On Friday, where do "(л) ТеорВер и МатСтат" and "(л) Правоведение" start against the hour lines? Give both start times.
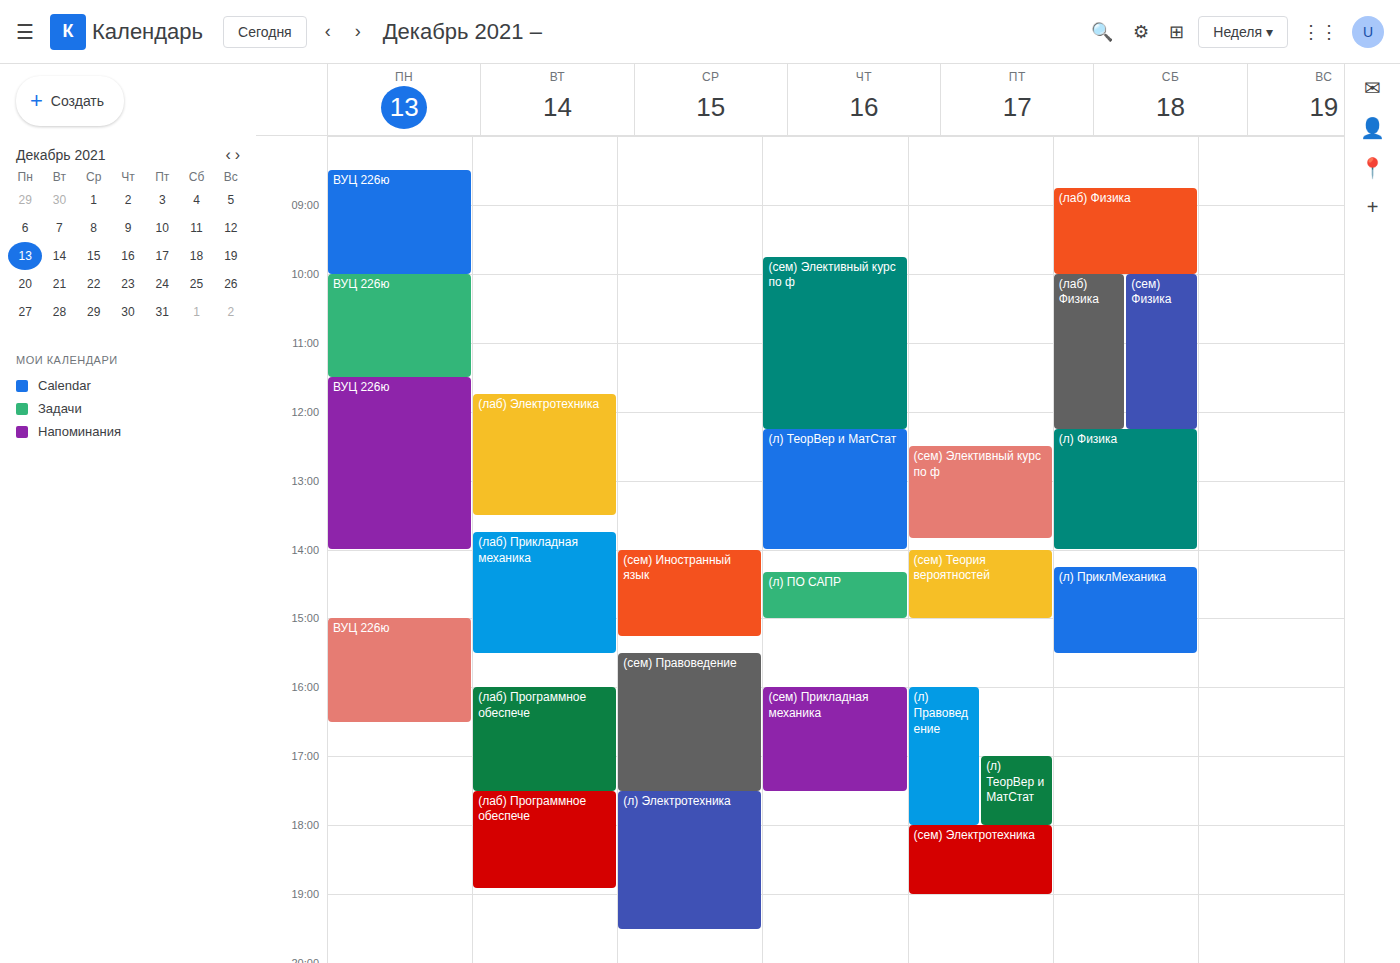
"(л) ТеорВер и МатСтат": 17:00, exactly on the 17:00 line. "(л) Правоведение": 16:00, exactly on the 16:00 line.